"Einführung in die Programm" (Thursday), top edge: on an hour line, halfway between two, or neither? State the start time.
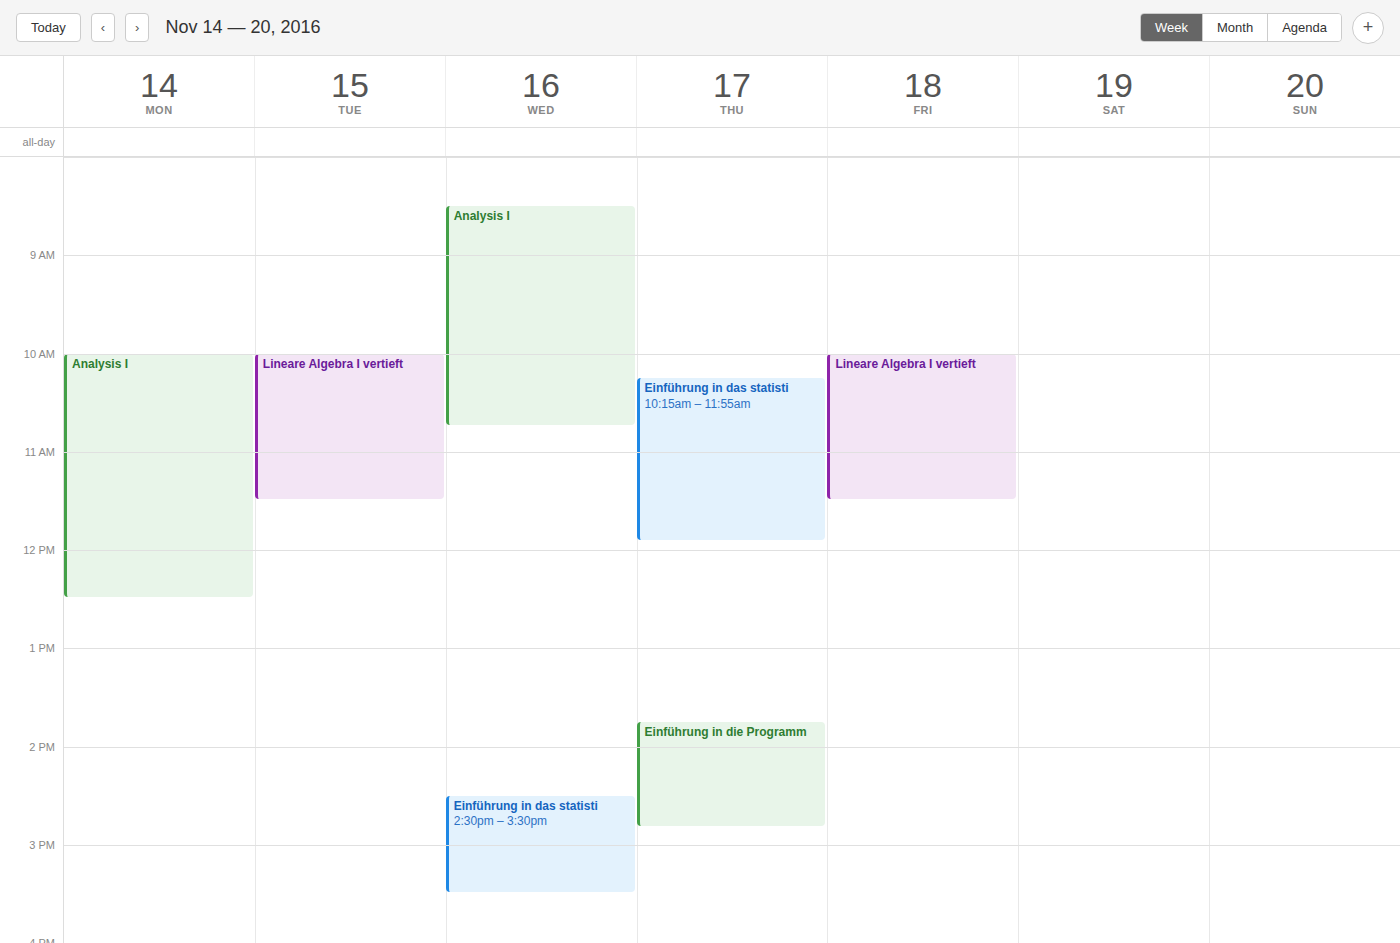
1:45 PM -- neither: three quarters of the way from the 1 PM line to the 2 PM line.